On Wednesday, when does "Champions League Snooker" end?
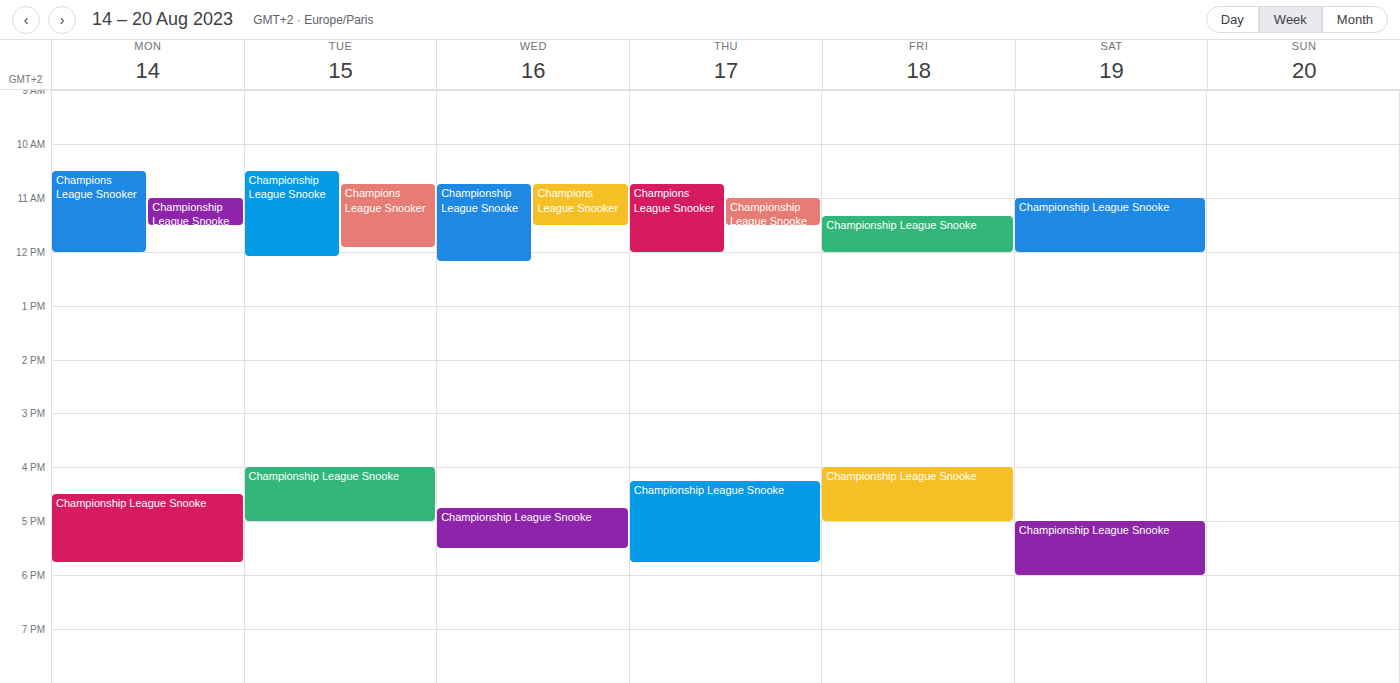
11:30 AM